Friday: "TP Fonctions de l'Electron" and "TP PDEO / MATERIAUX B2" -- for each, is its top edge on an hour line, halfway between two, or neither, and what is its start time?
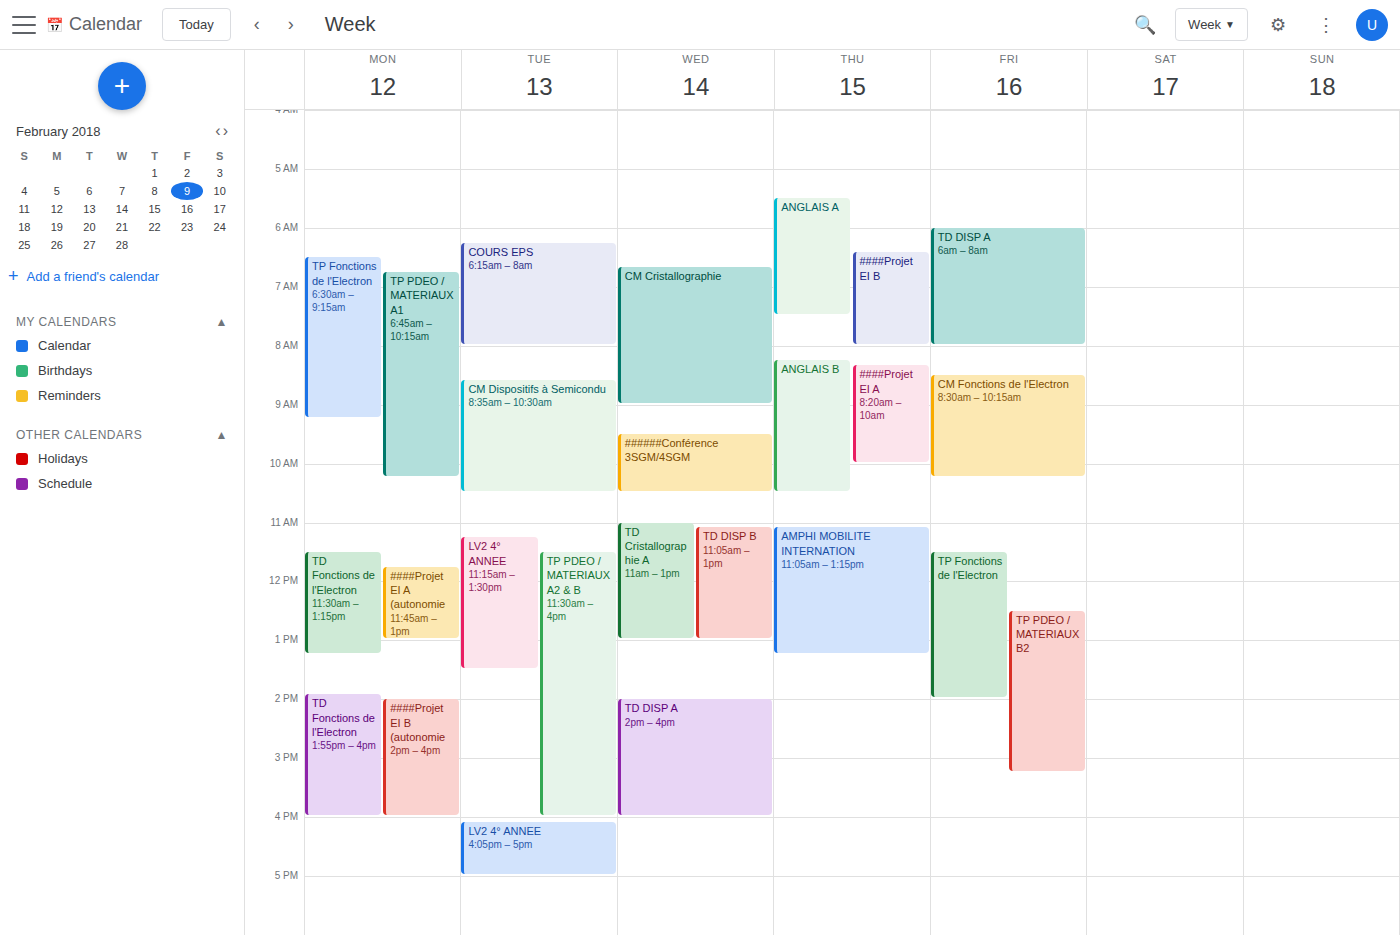
"TP Fonctions de l'Electron": 11:30 AM, halfway between the 11 AM and 12 PM lines. "TP PDEO / MATERIAUX B2": 12:30 PM, halfway between the 12 PM and 1 PM lines.